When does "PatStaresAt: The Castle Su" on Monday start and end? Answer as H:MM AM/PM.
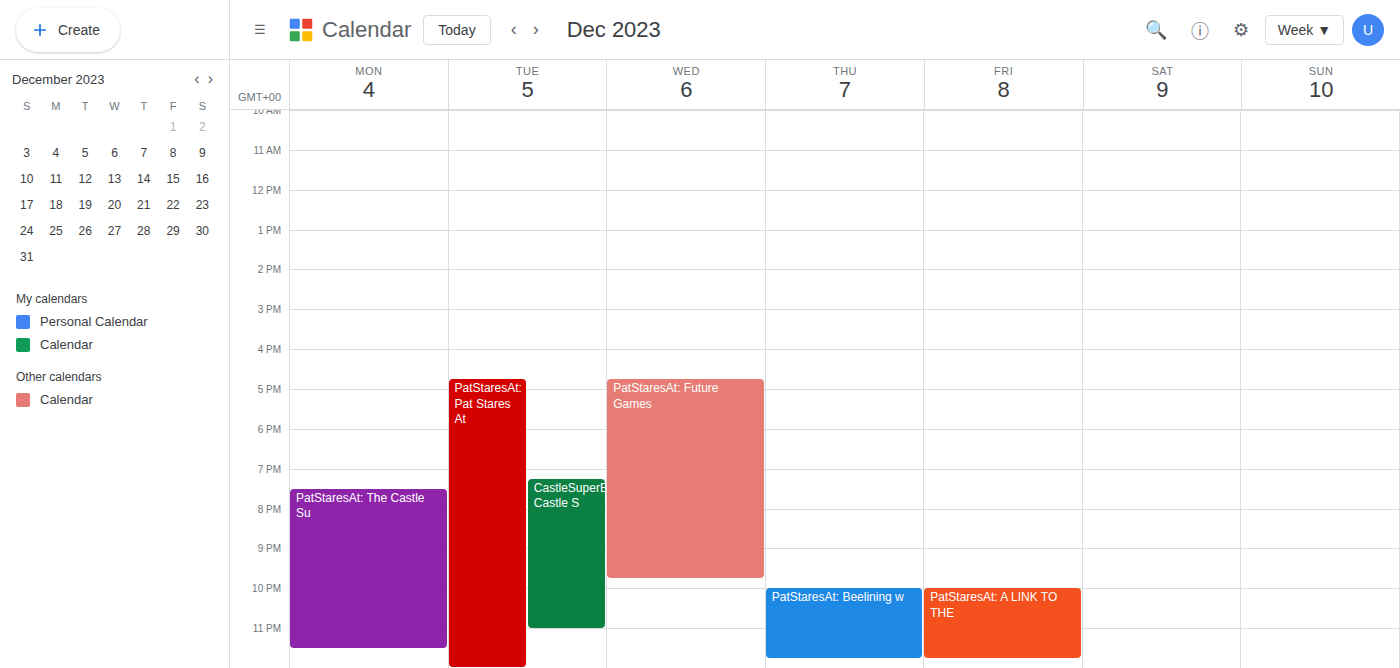
7:30 PM to 11:30 PM